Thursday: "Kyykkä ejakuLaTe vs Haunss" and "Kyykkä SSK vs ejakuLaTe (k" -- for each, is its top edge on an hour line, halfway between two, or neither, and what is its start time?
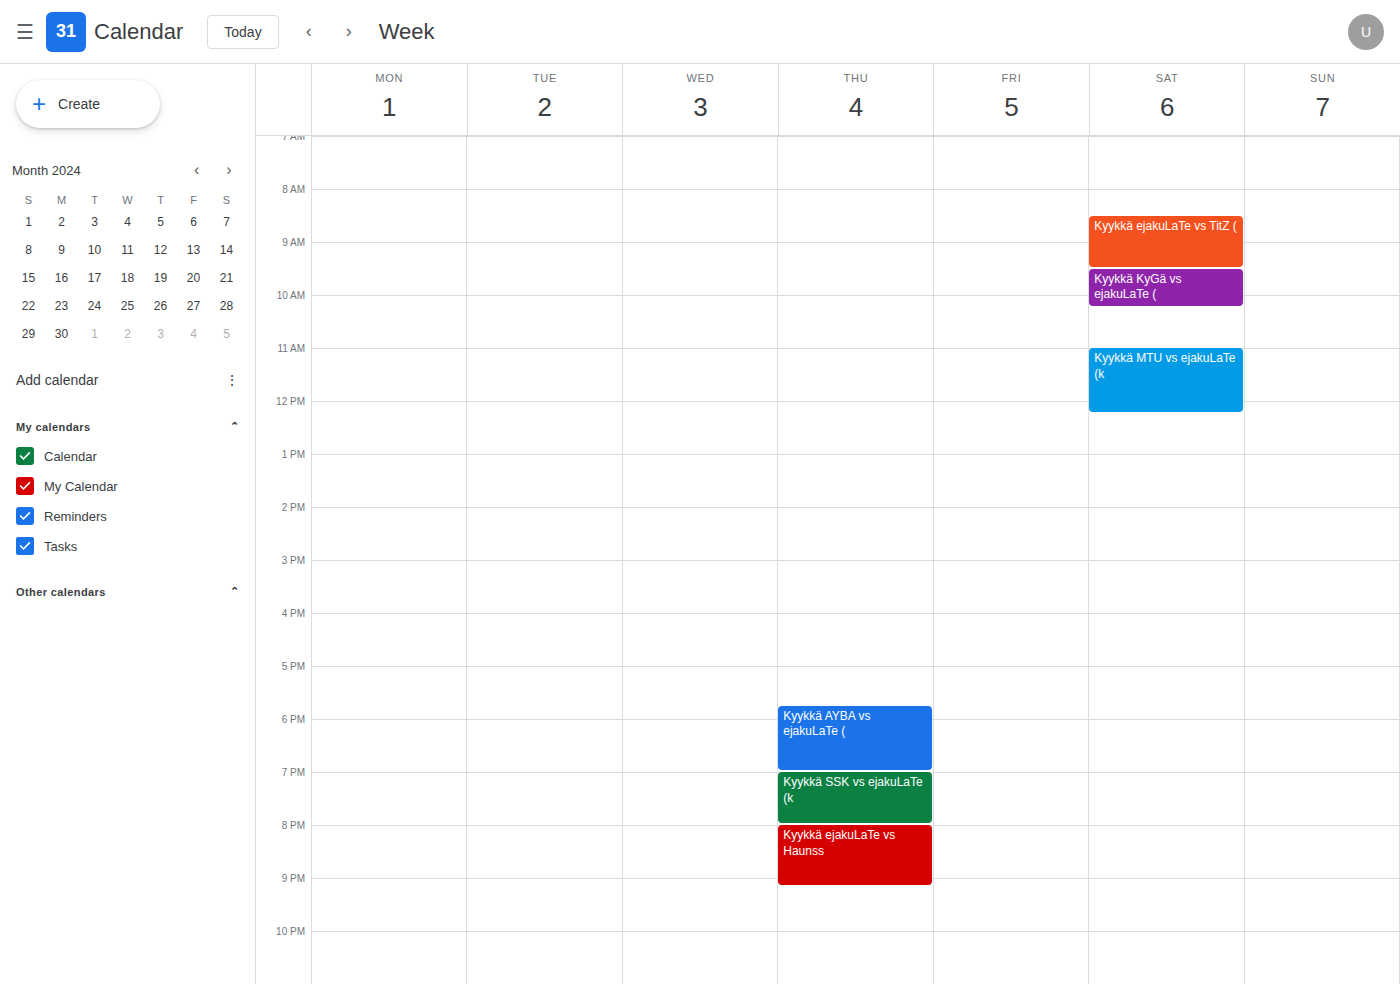
"Kyykkä ejakuLaTe vs Haunss": 8:00 PM, exactly on the 8 PM line. "Kyykkä SSK vs ejakuLaTe (k": 7:00 PM, exactly on the 7 PM line.